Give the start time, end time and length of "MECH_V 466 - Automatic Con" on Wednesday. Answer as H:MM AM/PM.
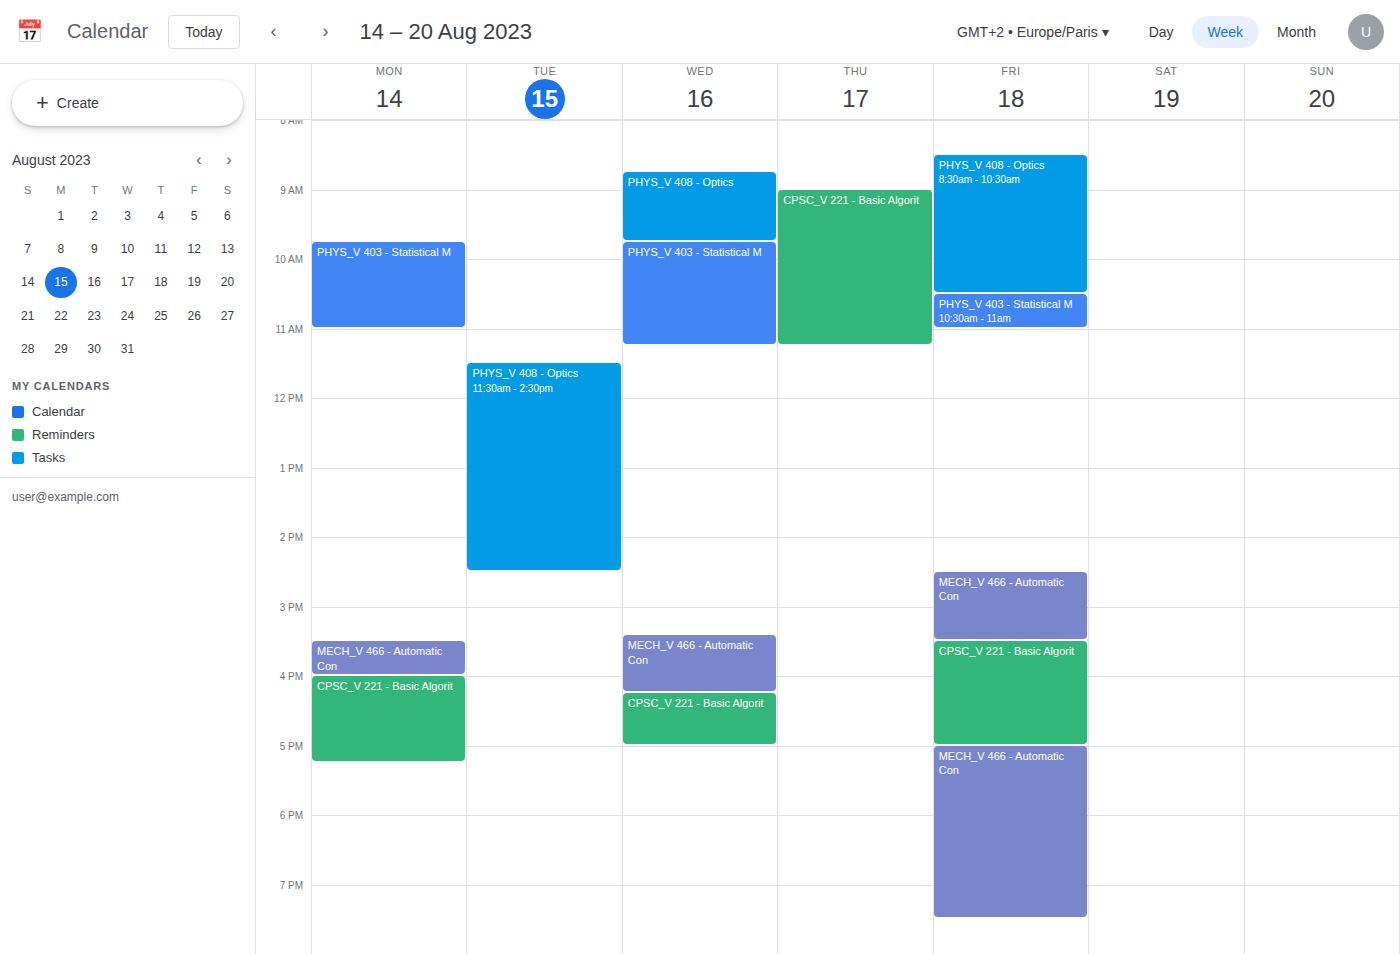
3:25 PM to 4:15 PM, 50 minutes